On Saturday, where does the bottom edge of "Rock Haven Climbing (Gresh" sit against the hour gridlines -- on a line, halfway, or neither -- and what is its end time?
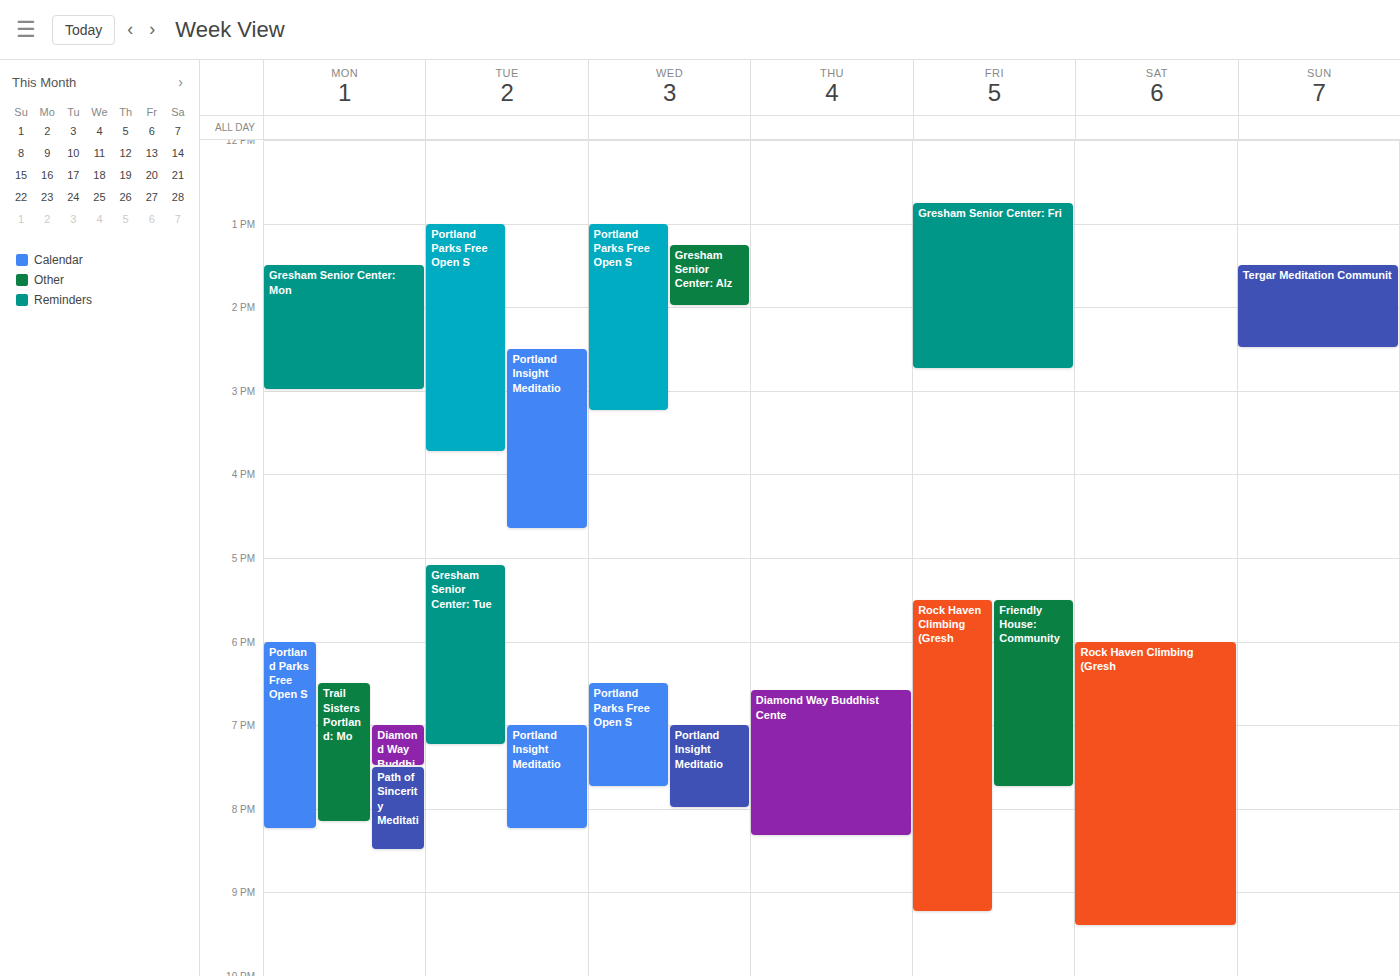
21:25 -- neither: 25 minutes below the 21:00 line and 35 minutes above the 22:00 line.